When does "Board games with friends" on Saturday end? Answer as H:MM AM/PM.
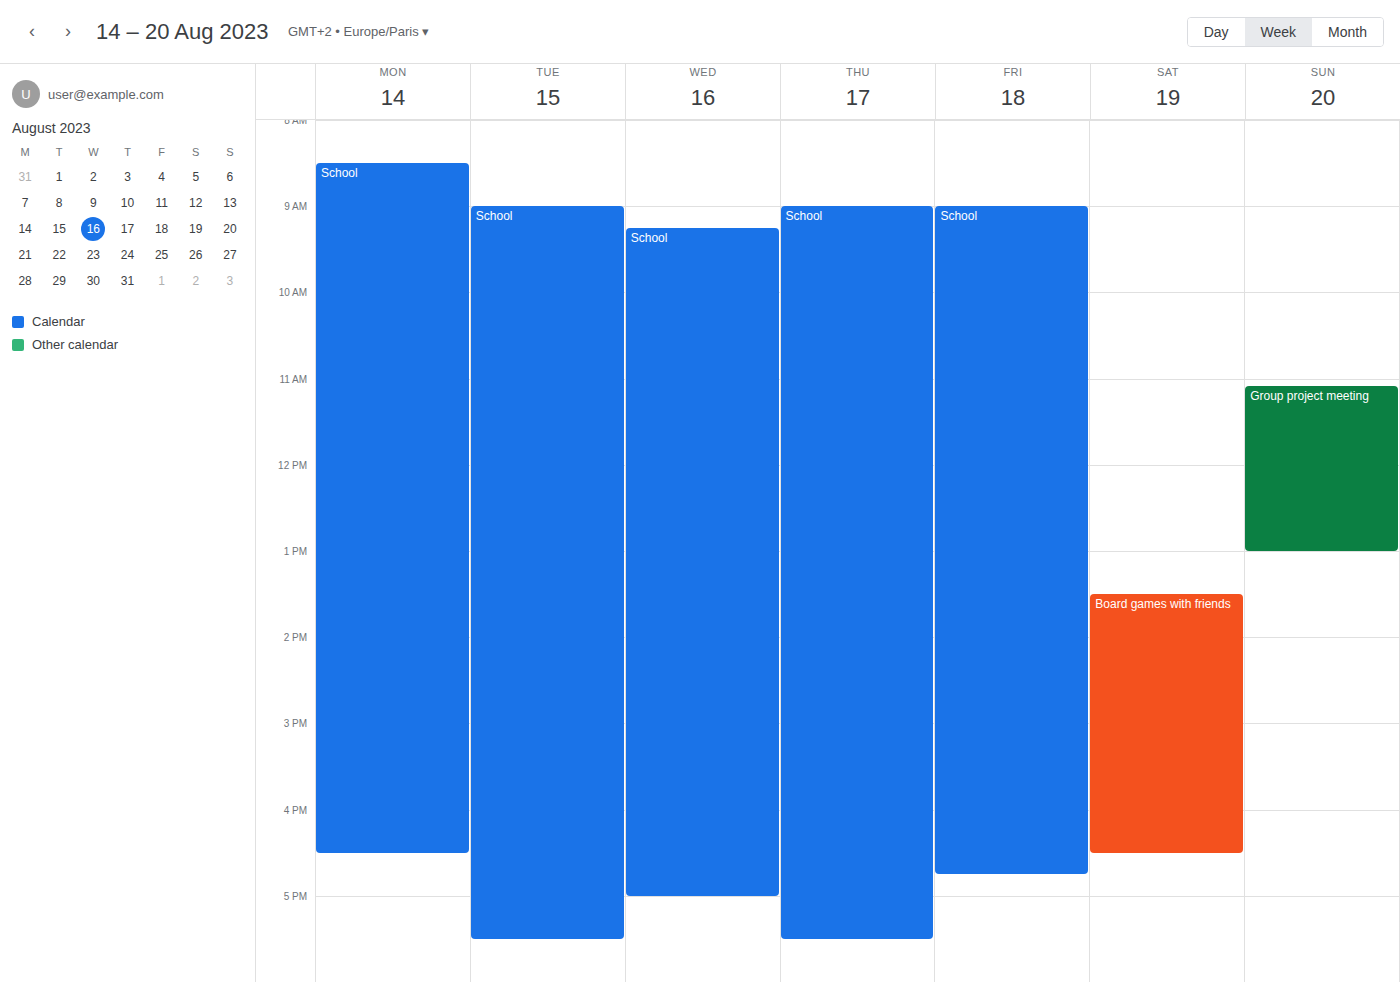
4:30 PM